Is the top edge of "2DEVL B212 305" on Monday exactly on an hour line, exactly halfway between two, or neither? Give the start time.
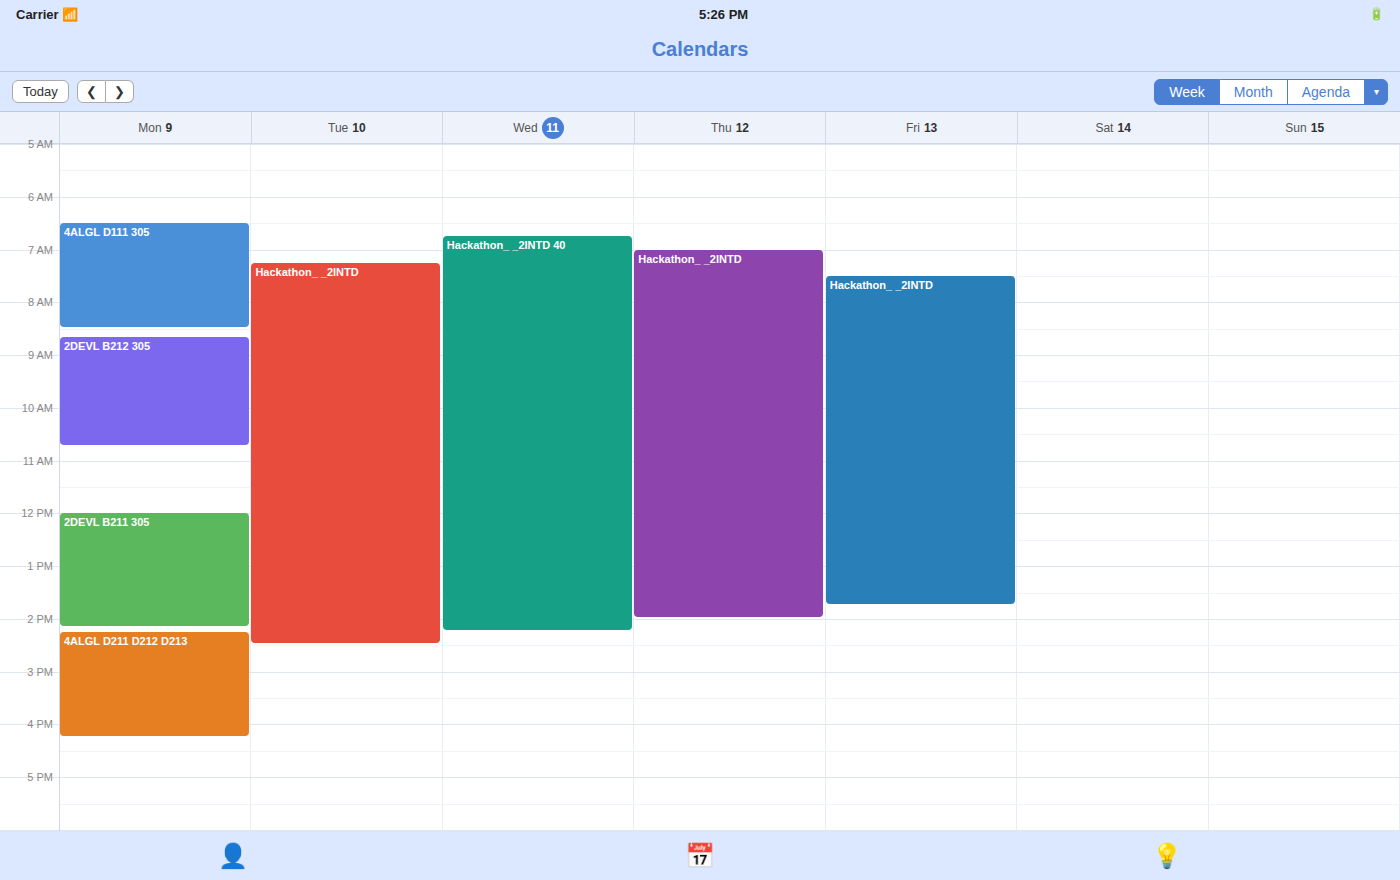
8:40 AM -- neither: 40 minutes below the 8 AM line and 20 minutes above the 9 AM line.